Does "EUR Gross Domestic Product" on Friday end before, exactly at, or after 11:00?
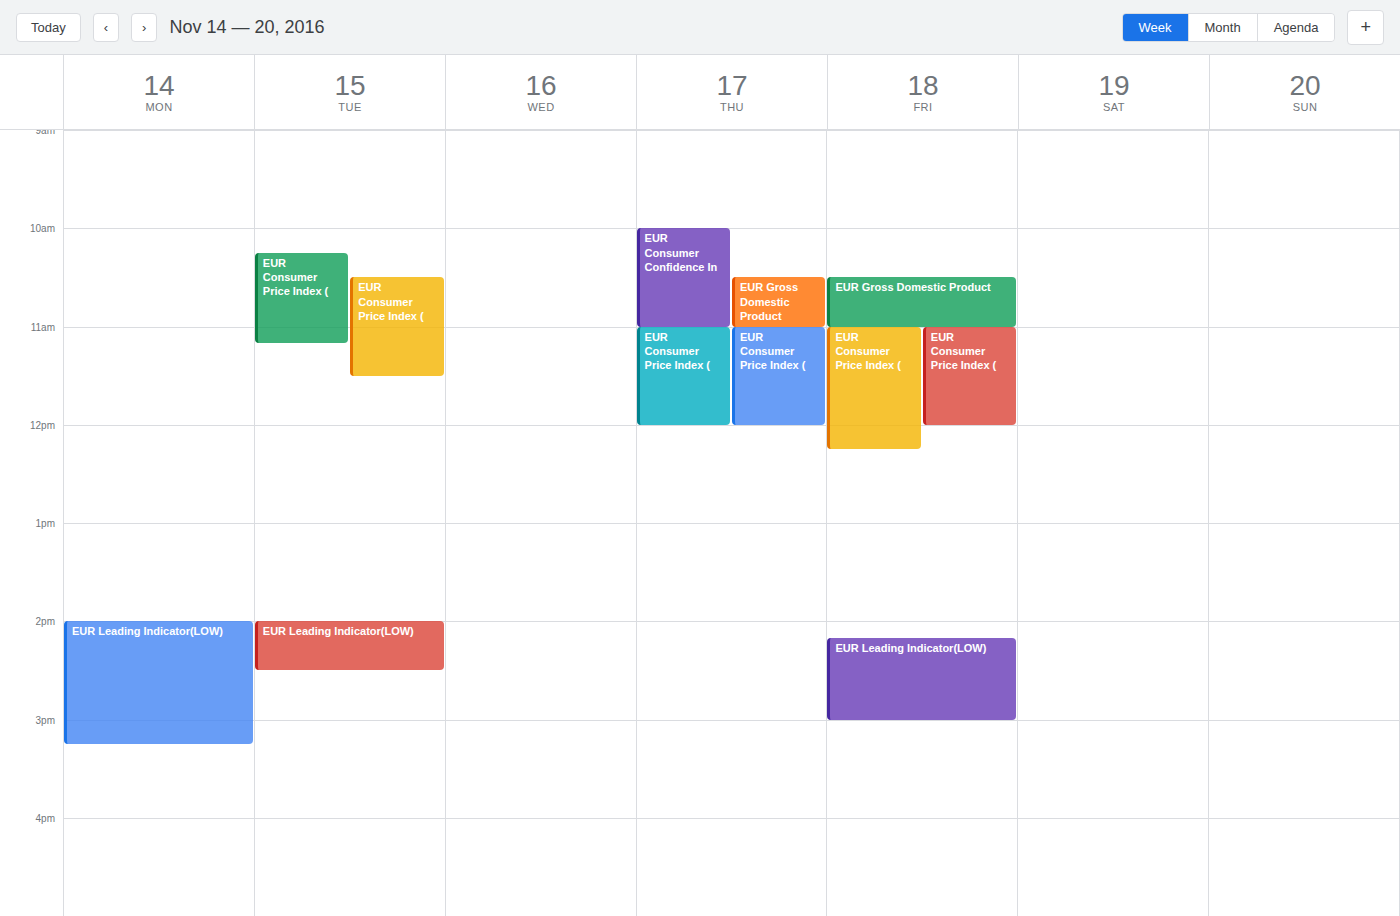
11:00 -- exactly at 11:00, on the 11:00 line.